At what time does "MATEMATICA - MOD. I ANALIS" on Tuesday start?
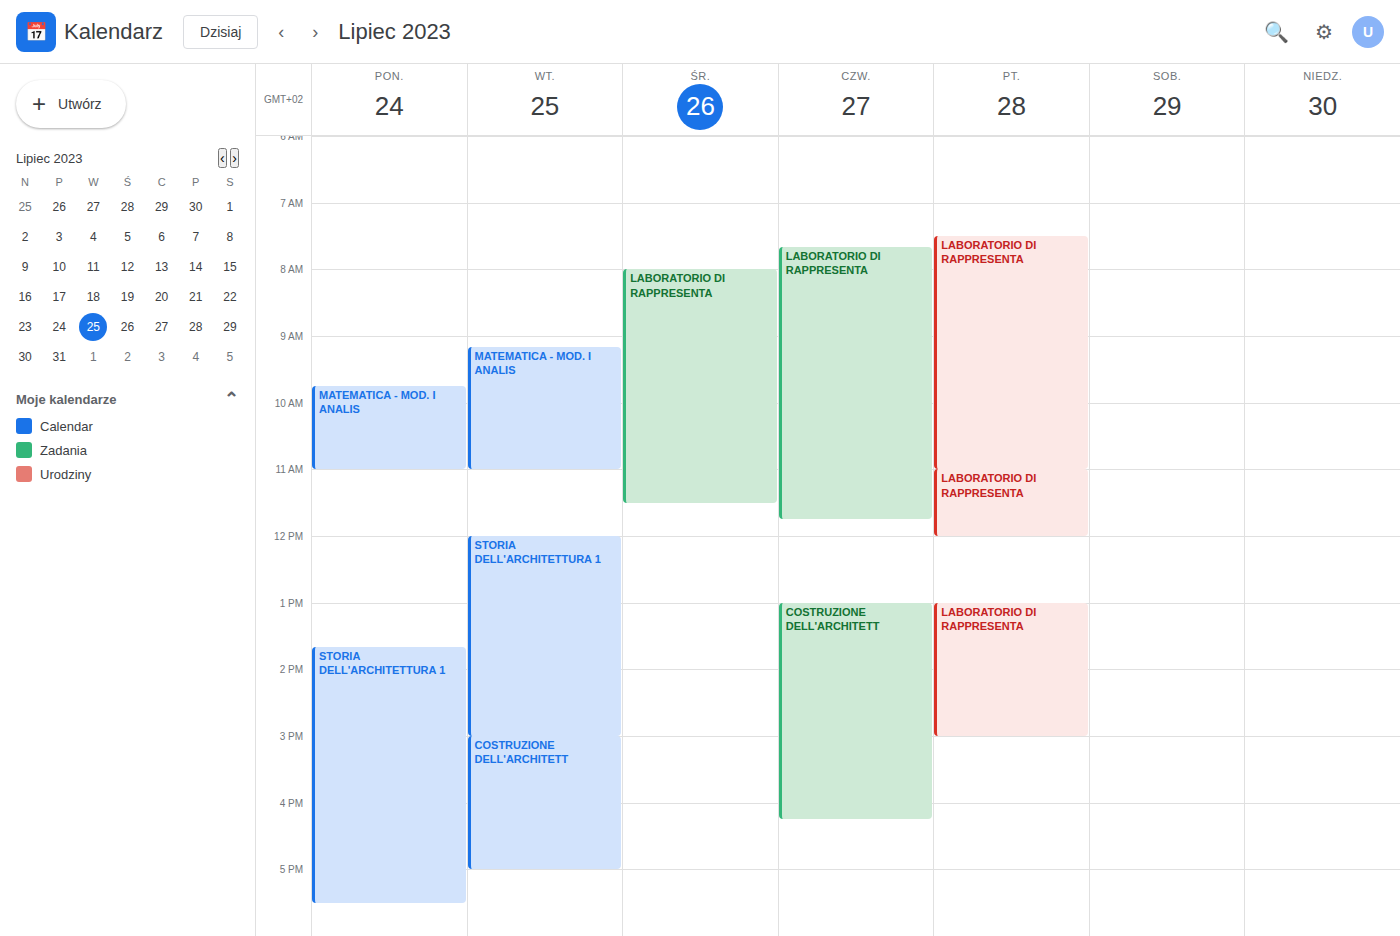
9:10 AM